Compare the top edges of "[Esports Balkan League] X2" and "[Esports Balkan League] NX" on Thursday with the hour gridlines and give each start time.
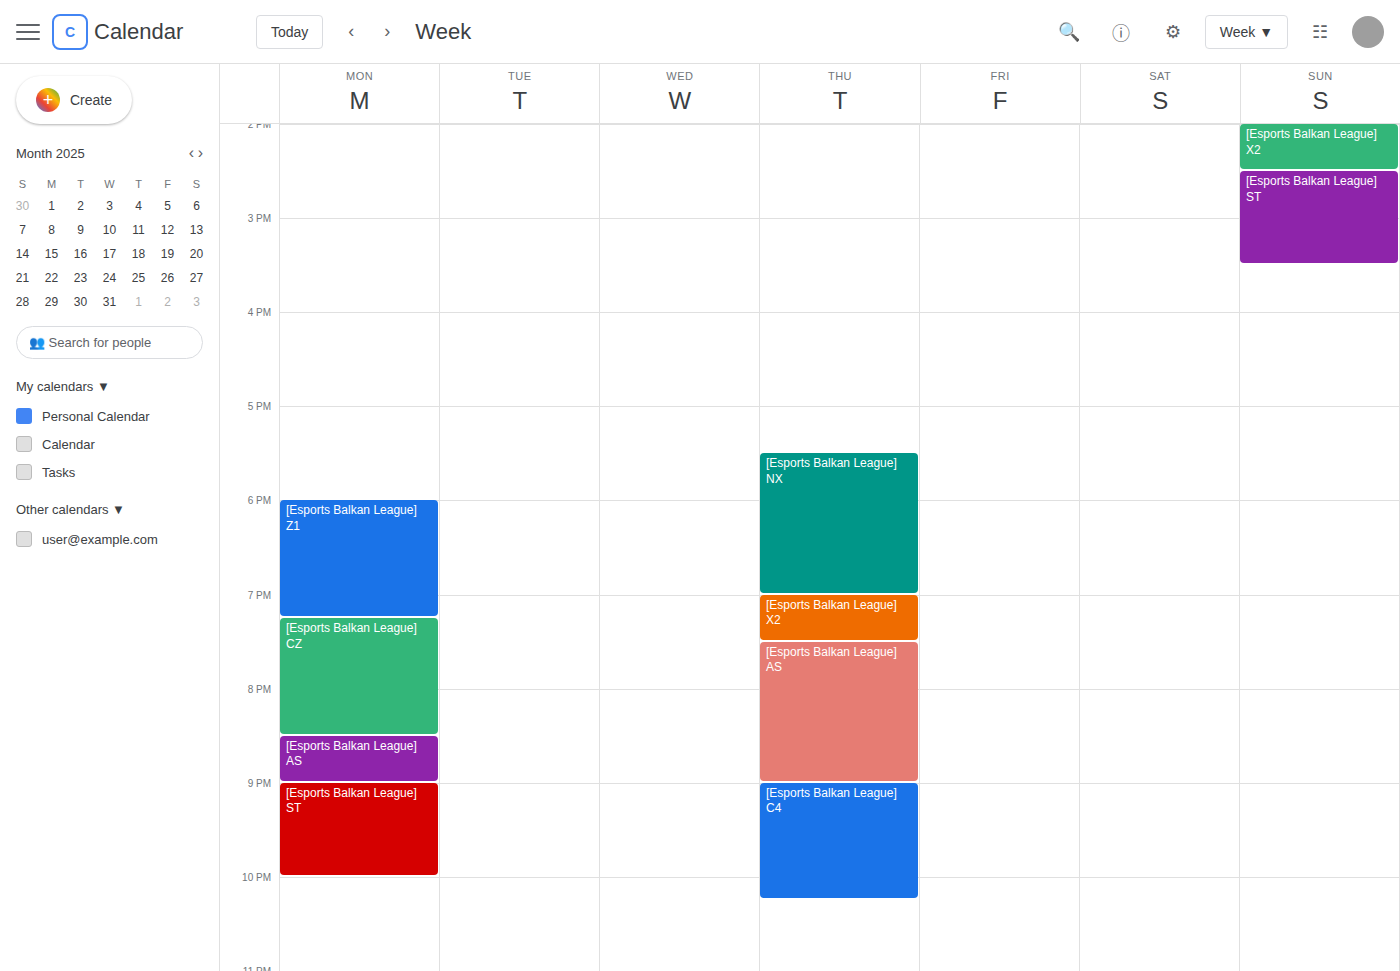
"[Esports Balkan League] X2": 7:00 PM, exactly on the 7 PM line. "[Esports Balkan League] NX": 5:30 PM, halfway between the 5 PM and 6 PM lines.